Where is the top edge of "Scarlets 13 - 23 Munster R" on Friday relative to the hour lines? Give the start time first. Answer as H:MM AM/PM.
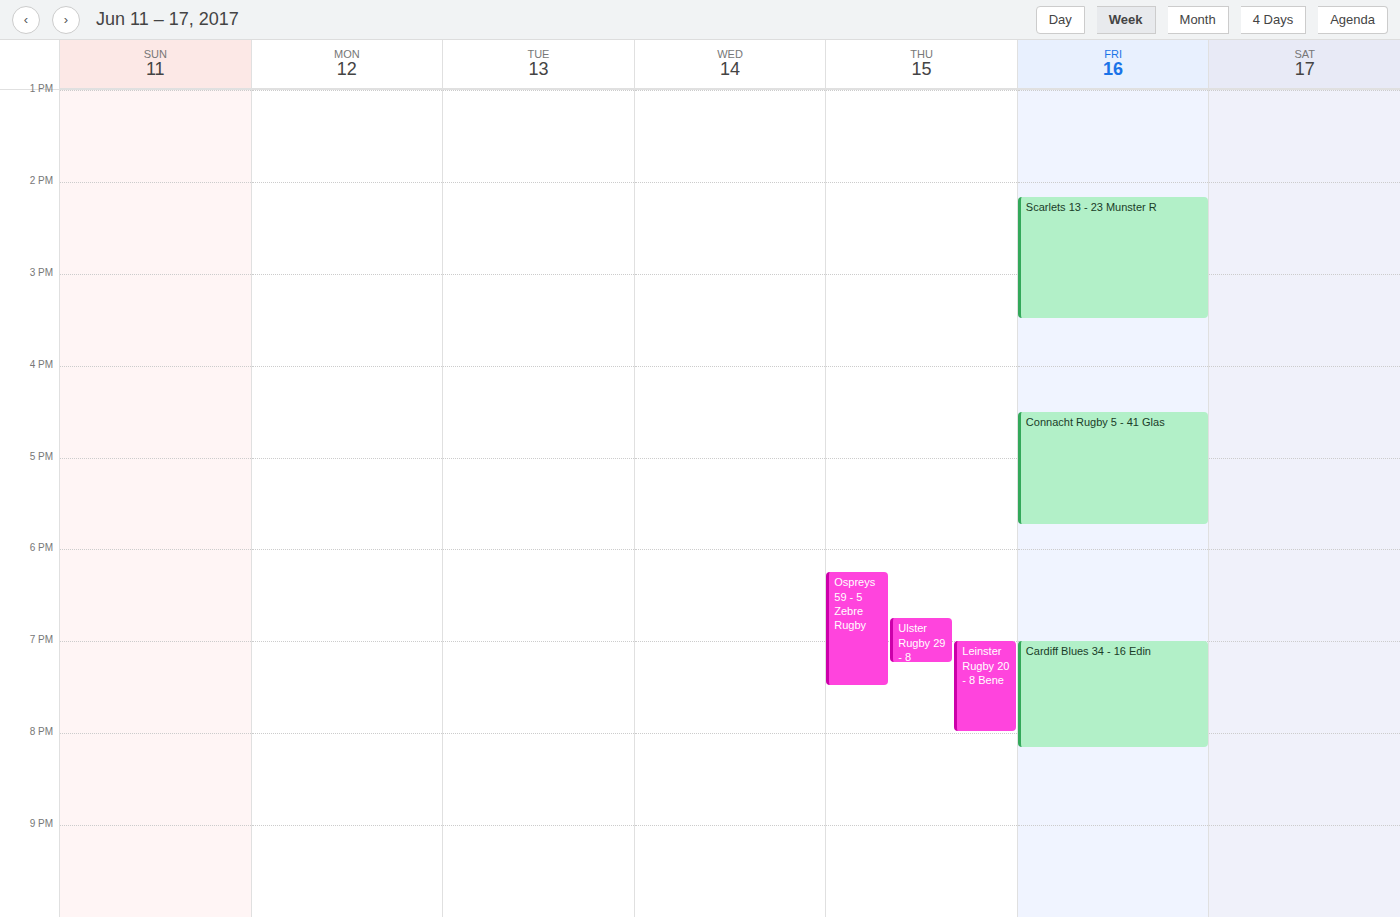
2:10 PM -- neither: 10 minutes below the 2 PM line and 50 minutes above the 3 PM line.